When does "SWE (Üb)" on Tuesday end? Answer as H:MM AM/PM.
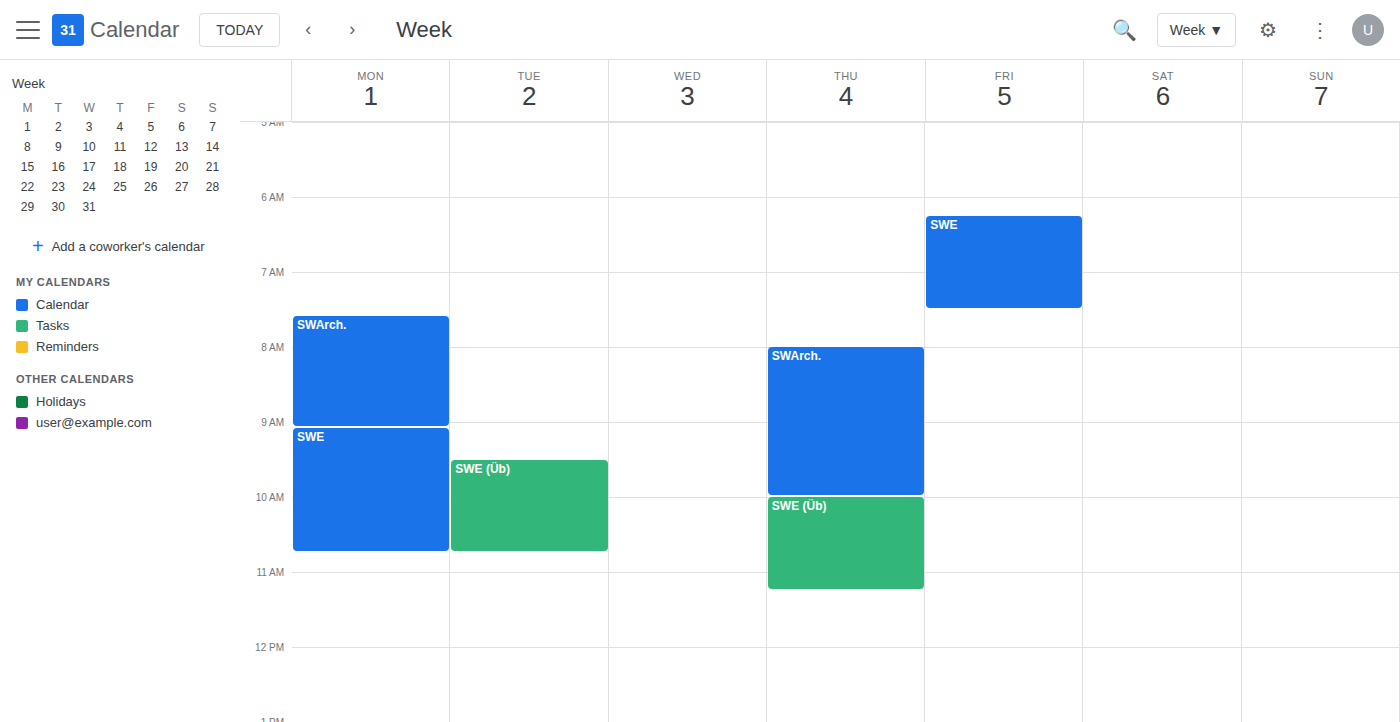
10:45 AM